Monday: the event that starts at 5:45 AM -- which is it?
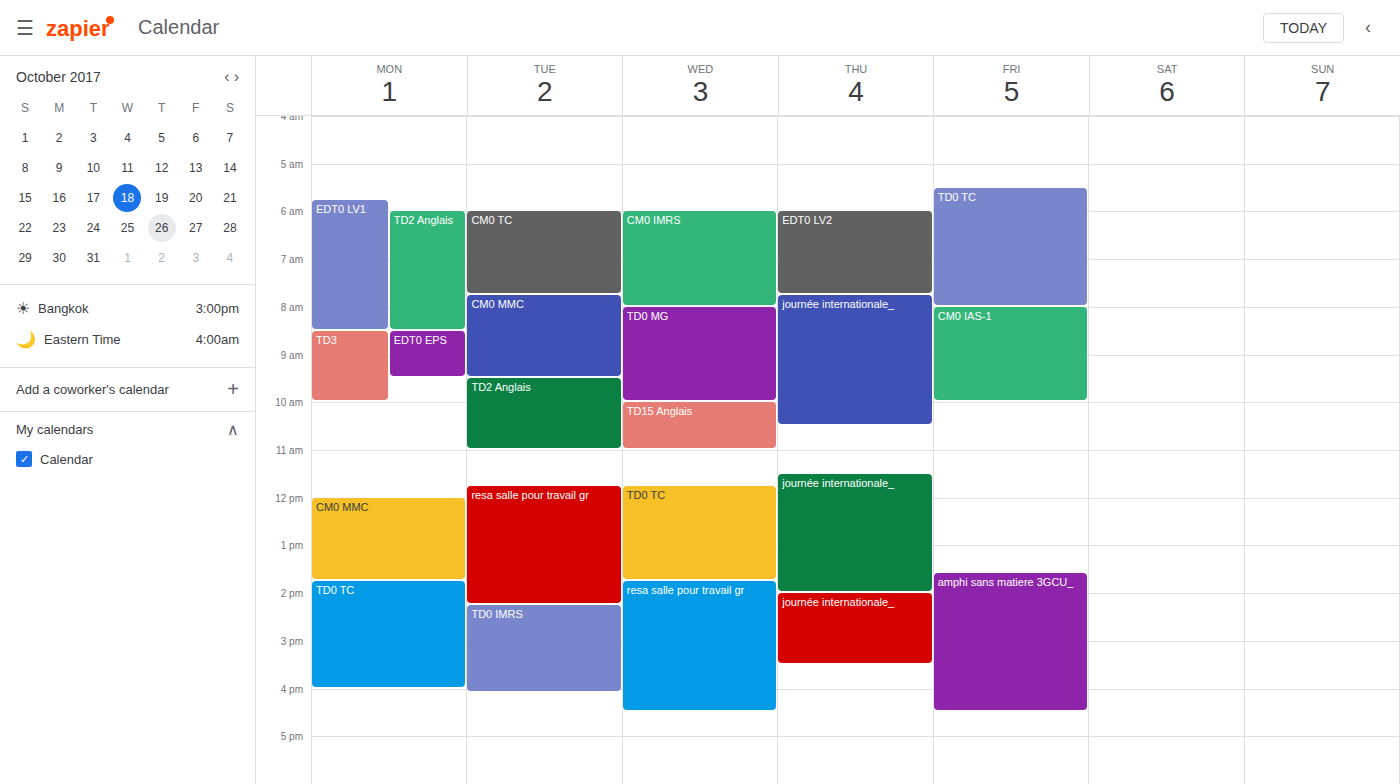
"EDT0 LV1"